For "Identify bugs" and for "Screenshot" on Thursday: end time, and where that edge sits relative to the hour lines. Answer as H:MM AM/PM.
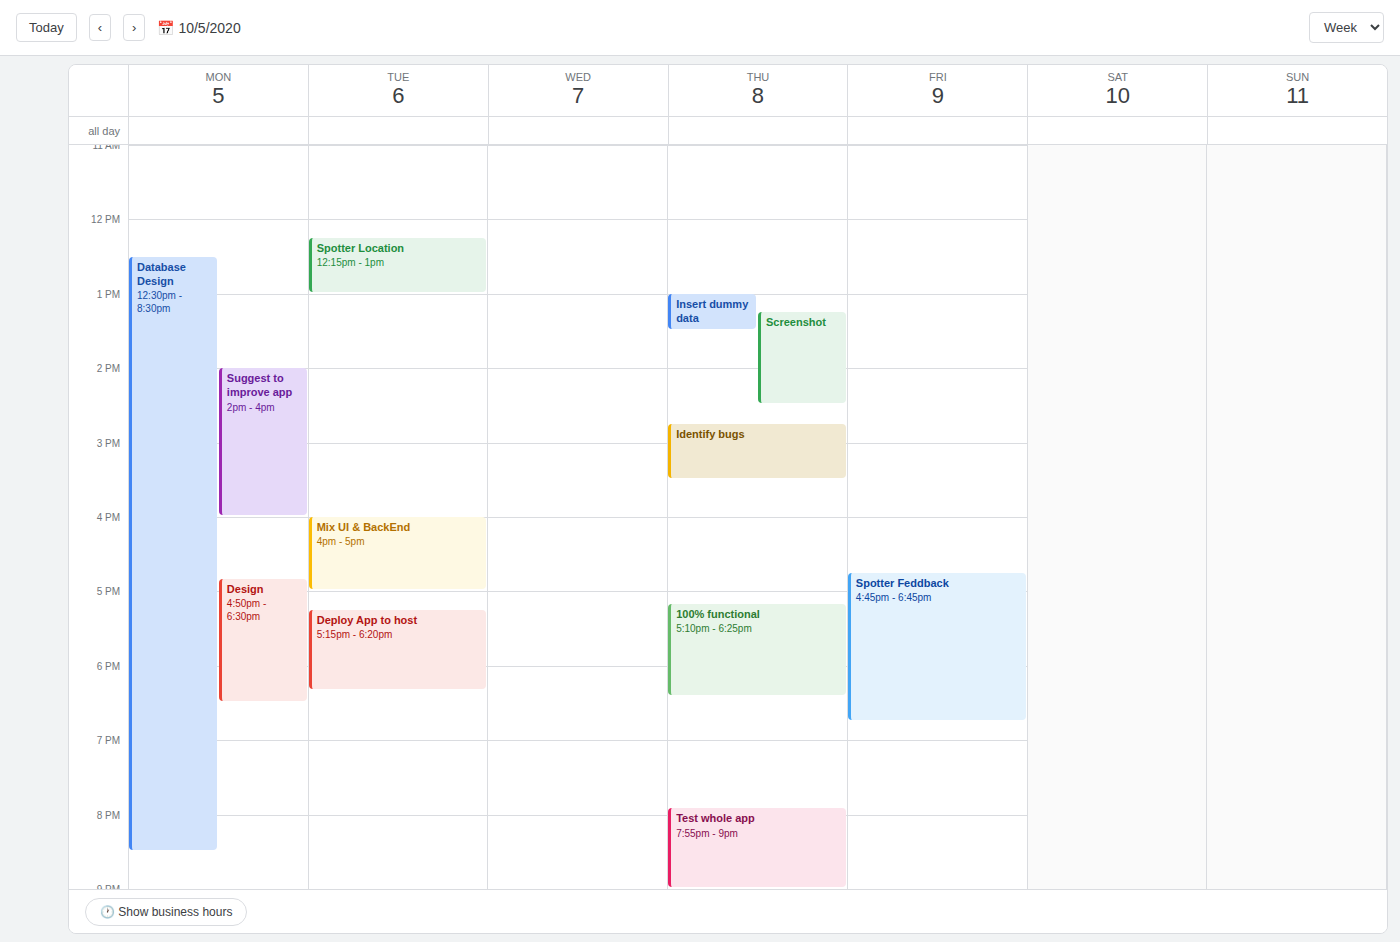
"Identify bugs": 3:30 PM, halfway between the 3 PM and 4 PM lines. "Screenshot": 2:30 PM, halfway between the 2 PM and 3 PM lines.